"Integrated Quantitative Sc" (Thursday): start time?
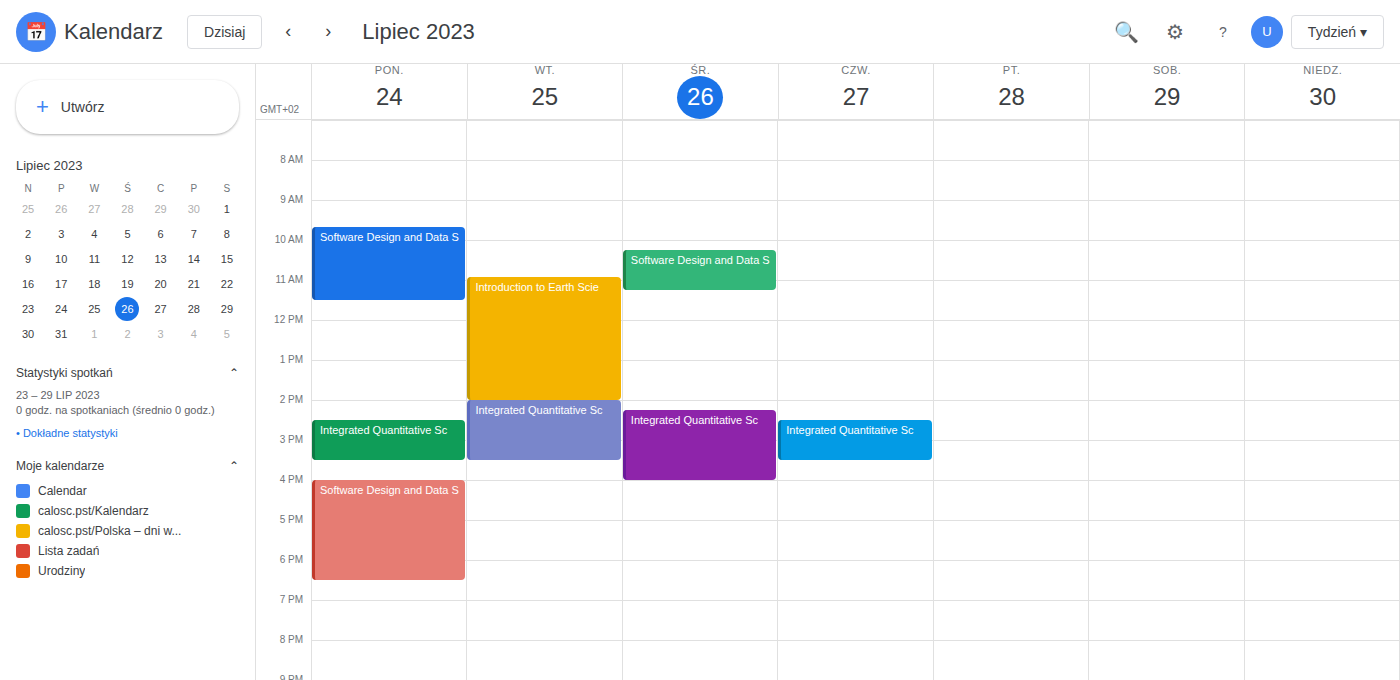
2:30 PM